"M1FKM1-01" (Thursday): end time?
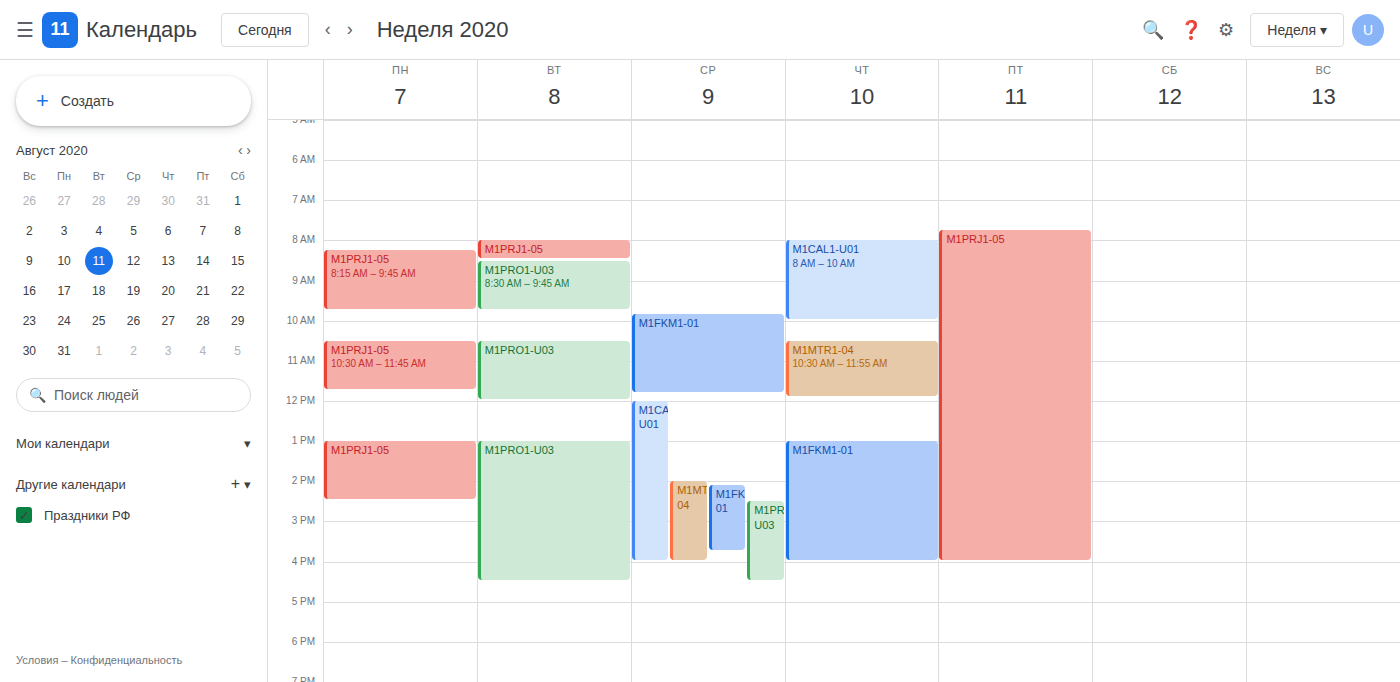
4:00 PM